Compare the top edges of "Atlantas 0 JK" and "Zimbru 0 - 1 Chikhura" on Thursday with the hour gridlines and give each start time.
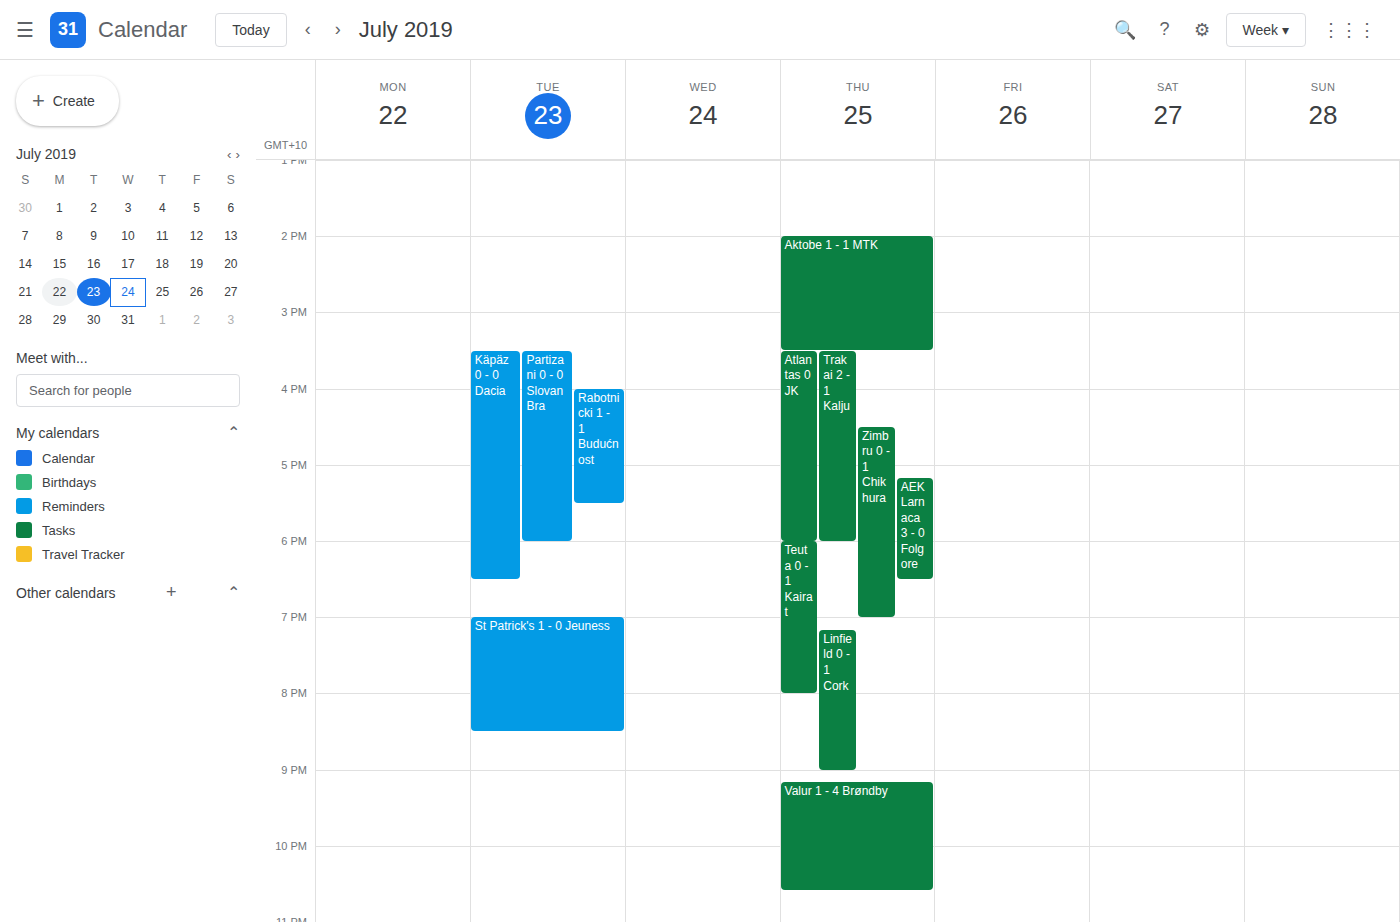
"Atlantas 0 JK": 3:30 PM, halfway between the 3 PM and 4 PM lines. "Zimbru 0 - 1 Chikhura": 4:30 PM, halfway between the 4 PM and 5 PM lines.